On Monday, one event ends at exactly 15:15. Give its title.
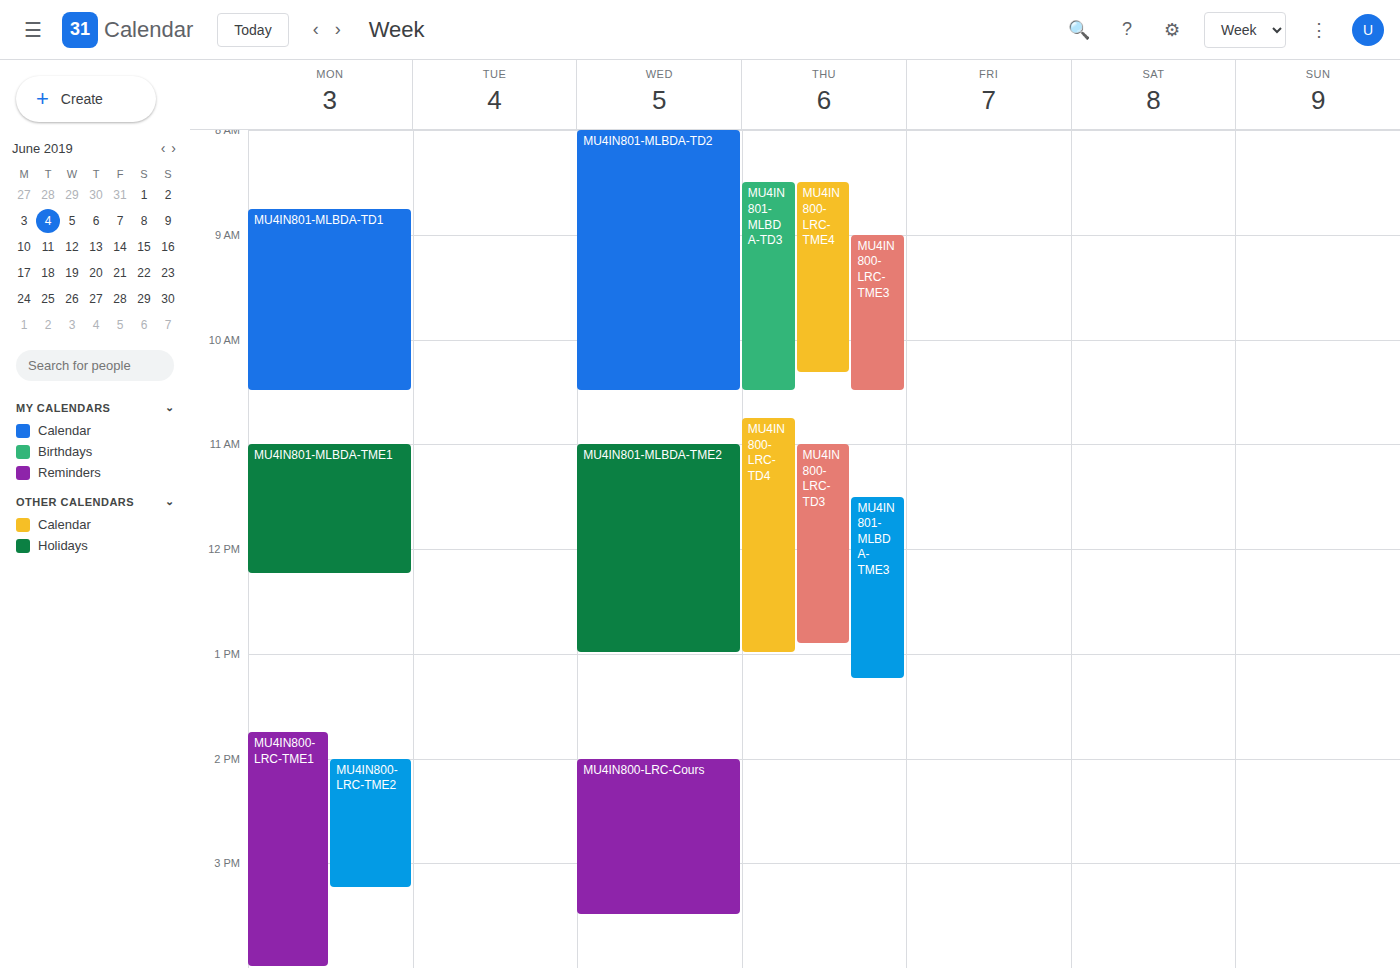
"MU4IN800-LRC-TME2"